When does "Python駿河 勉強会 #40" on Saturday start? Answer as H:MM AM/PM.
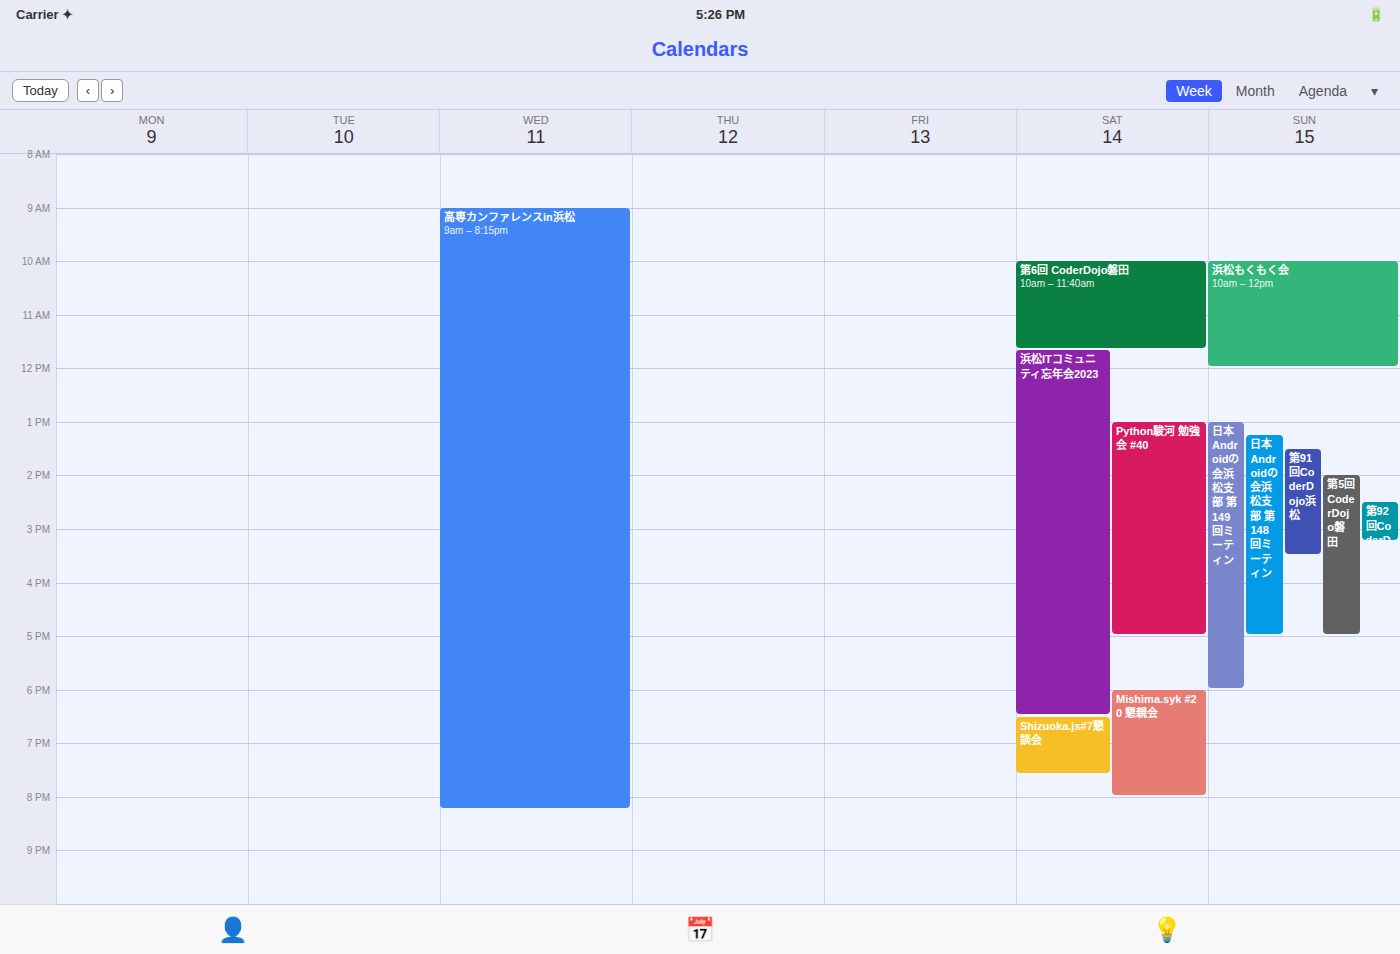
1:00 PM